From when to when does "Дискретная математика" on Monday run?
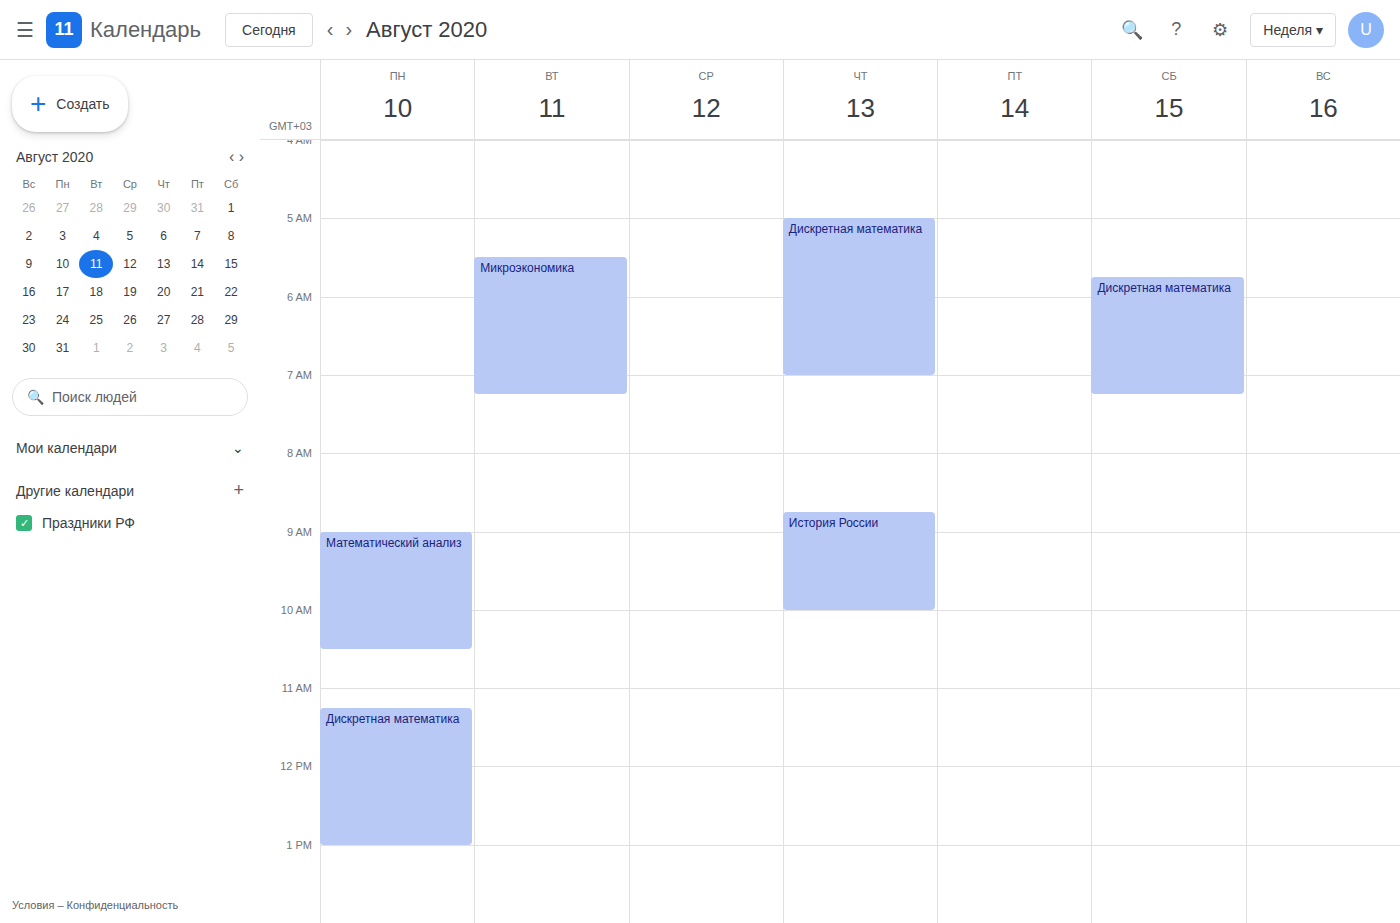
11:15 AM to 1:00 PM